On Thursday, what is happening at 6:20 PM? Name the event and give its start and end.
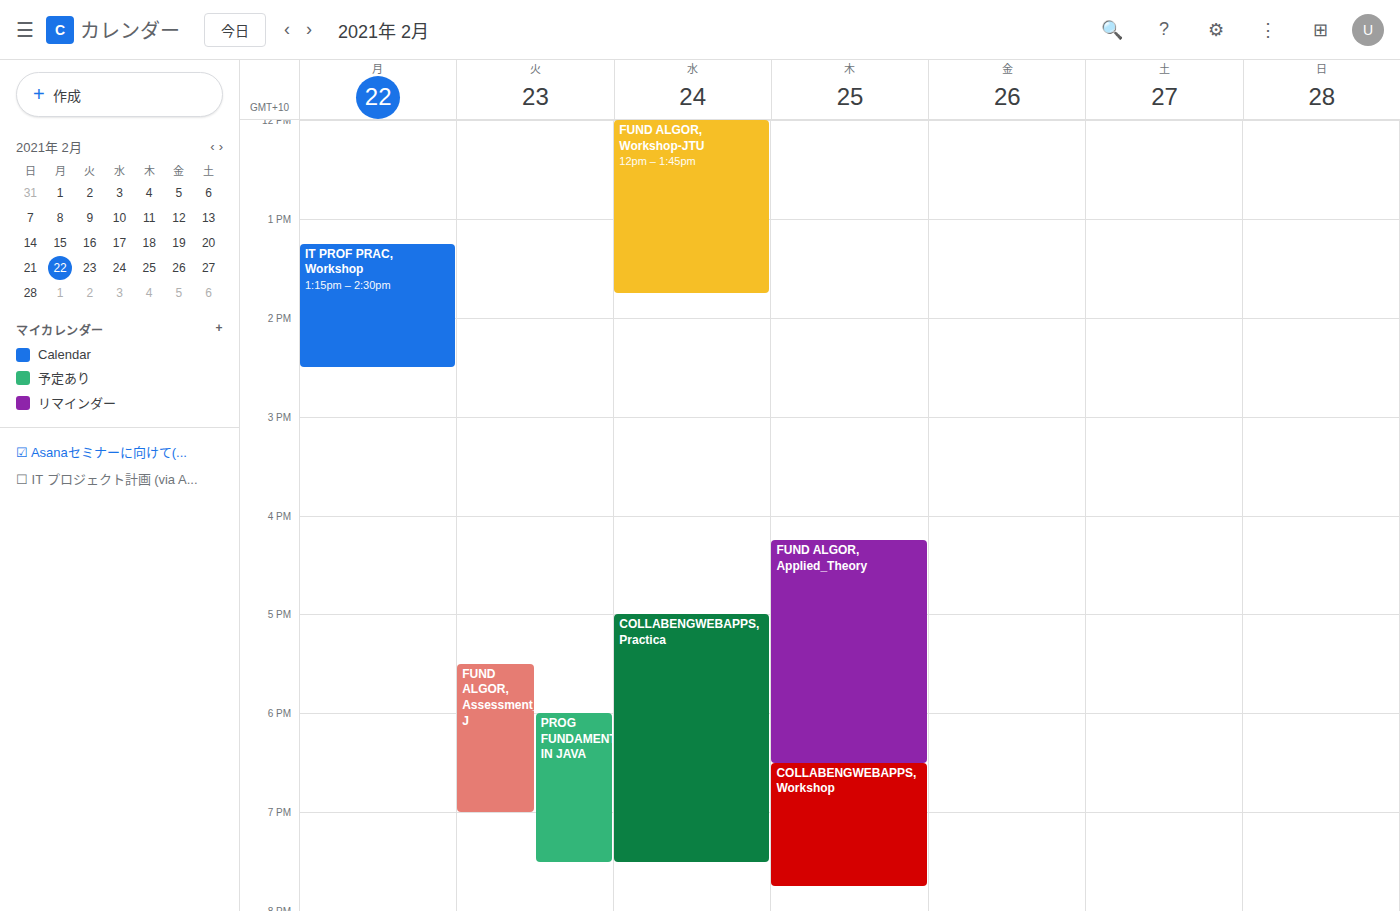
"FUND ALGOR, Applied_Theory", 4:15 PM to 6:30 PM